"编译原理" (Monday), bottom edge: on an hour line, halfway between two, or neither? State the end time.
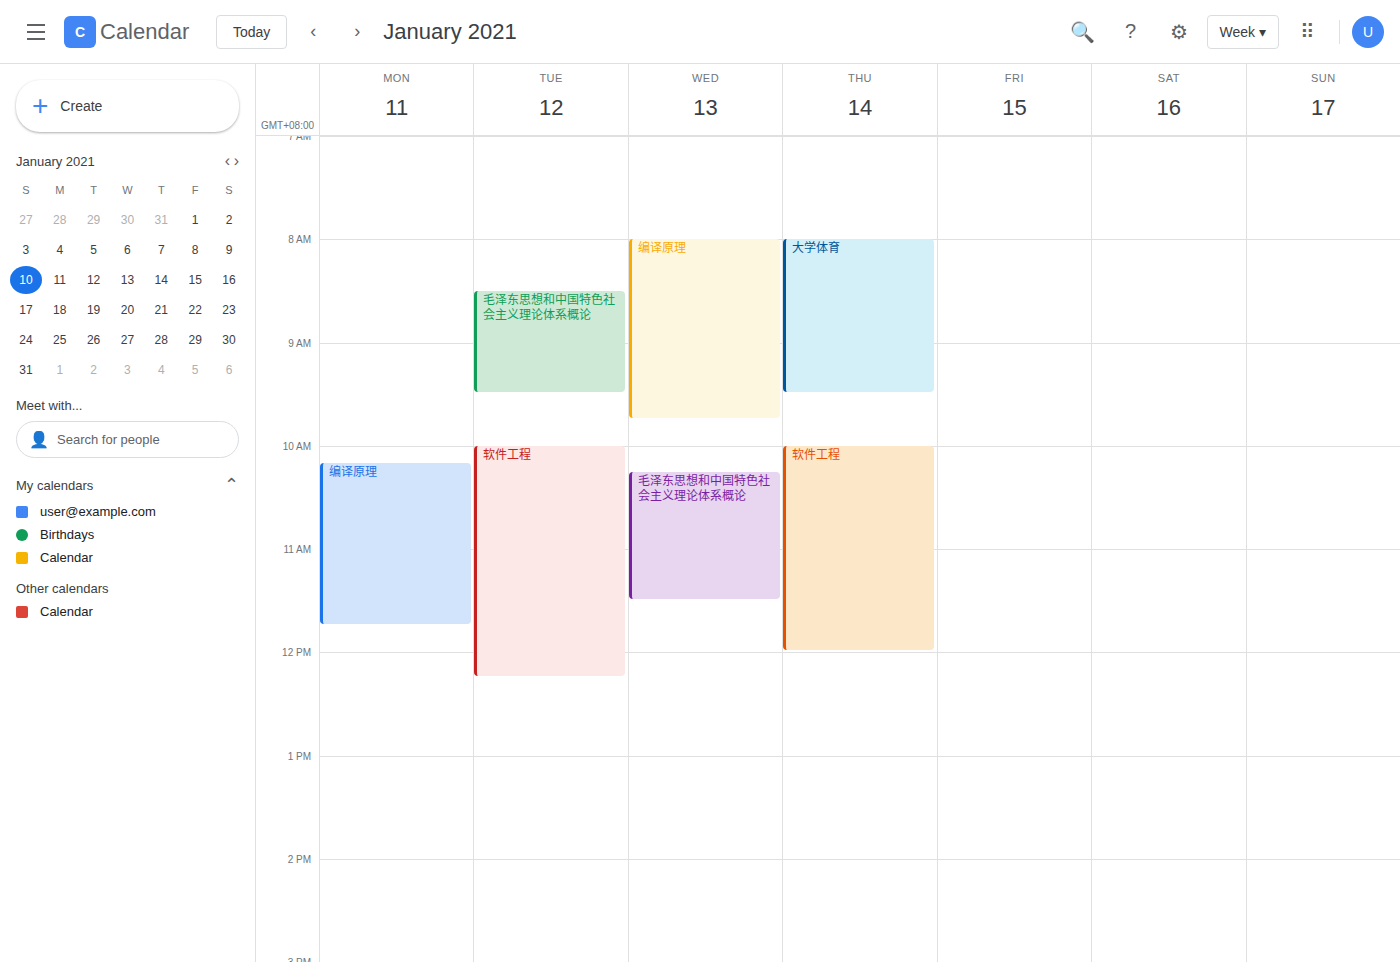
11:45 AM -- neither: three quarters of the way from the 11 AM line to the 12 PM line.